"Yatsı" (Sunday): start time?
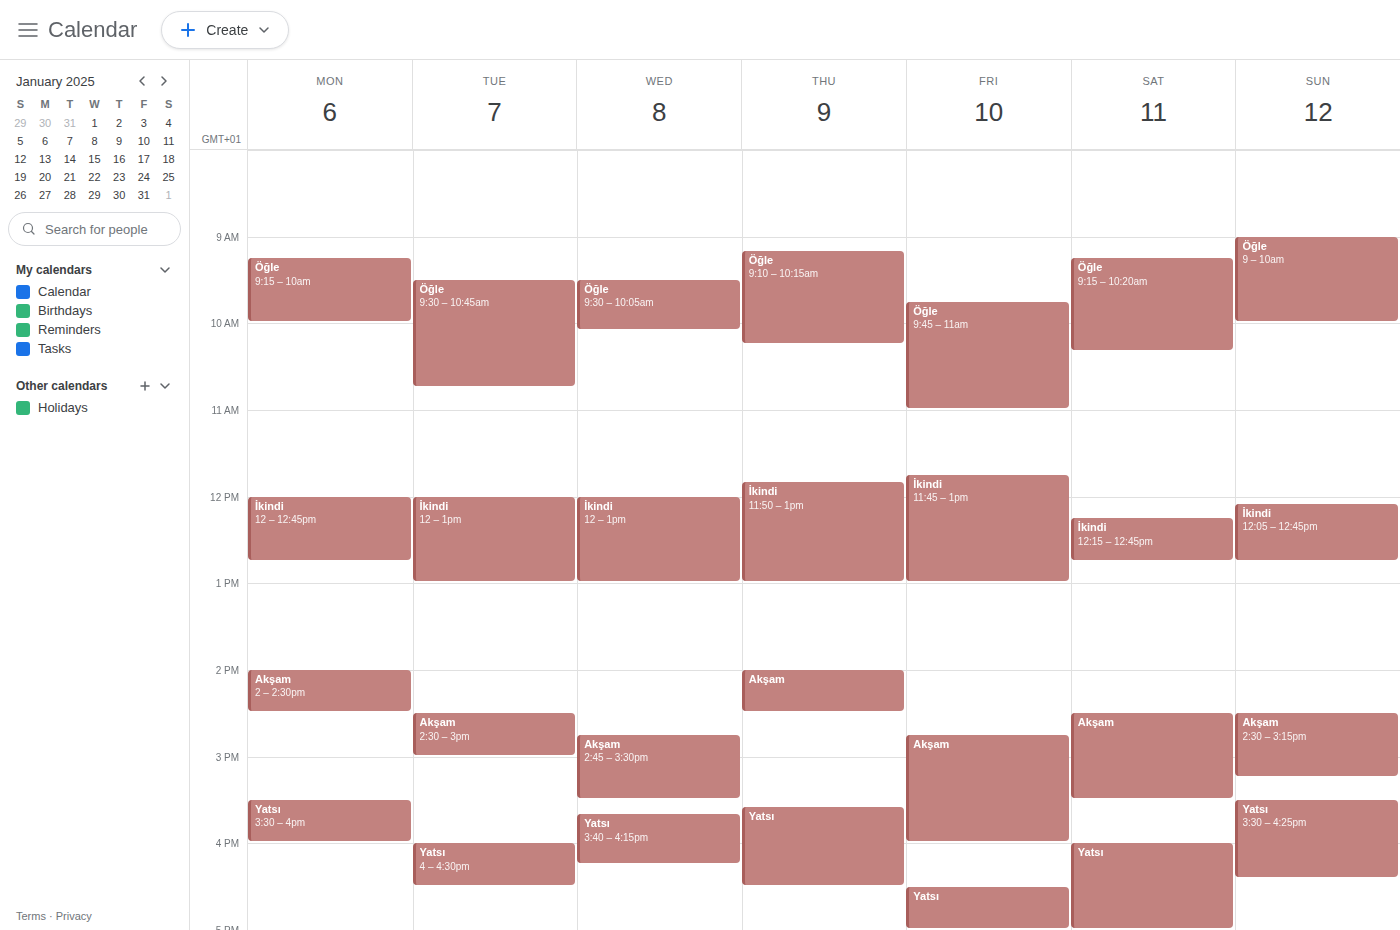
3:30 PM